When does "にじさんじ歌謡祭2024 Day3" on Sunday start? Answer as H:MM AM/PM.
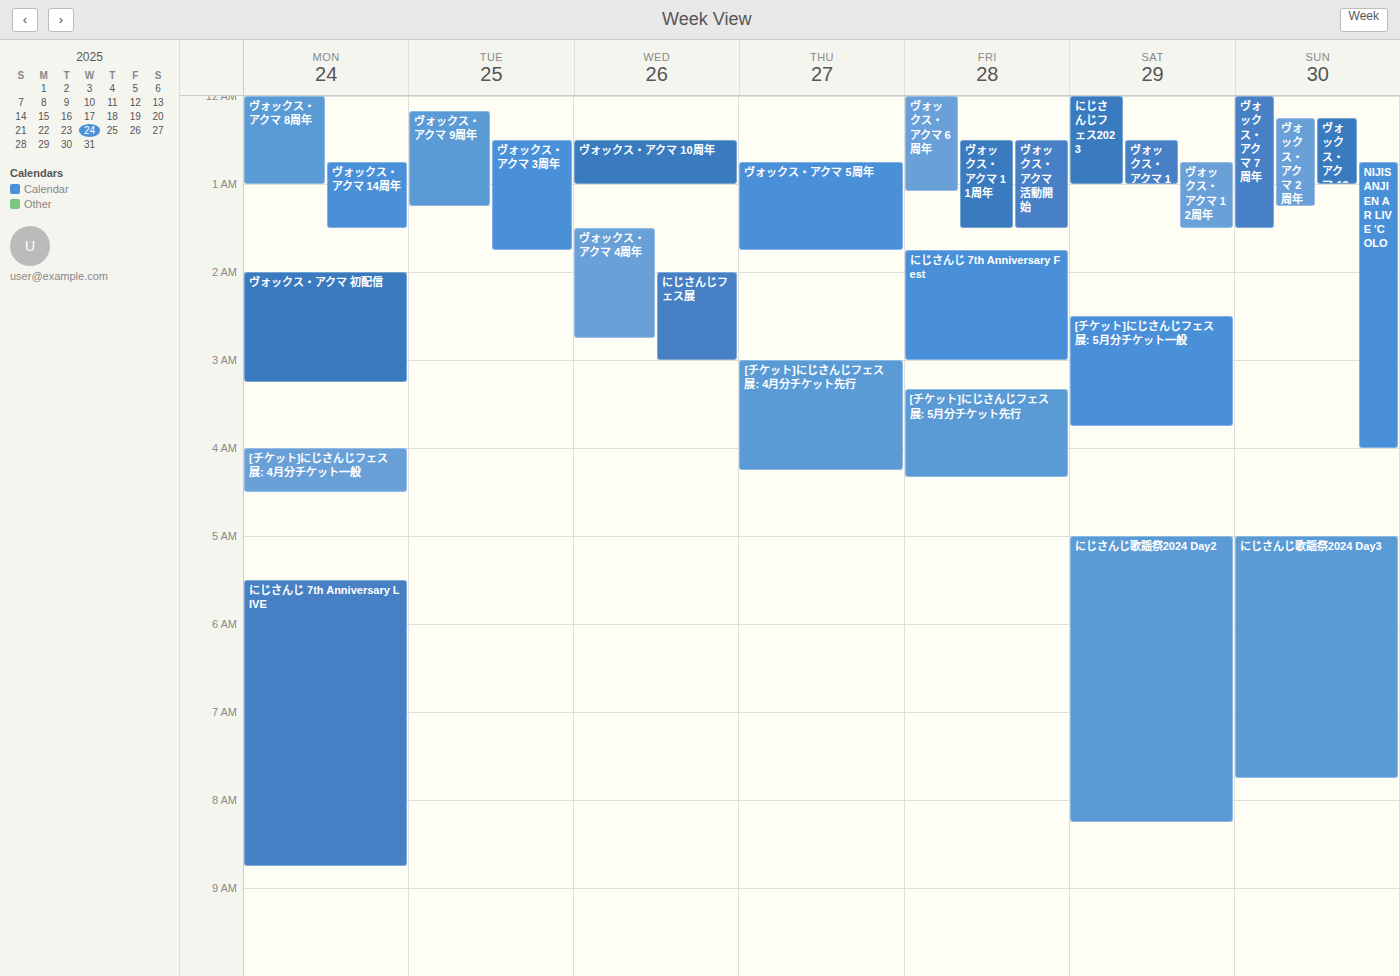
5:00 AM